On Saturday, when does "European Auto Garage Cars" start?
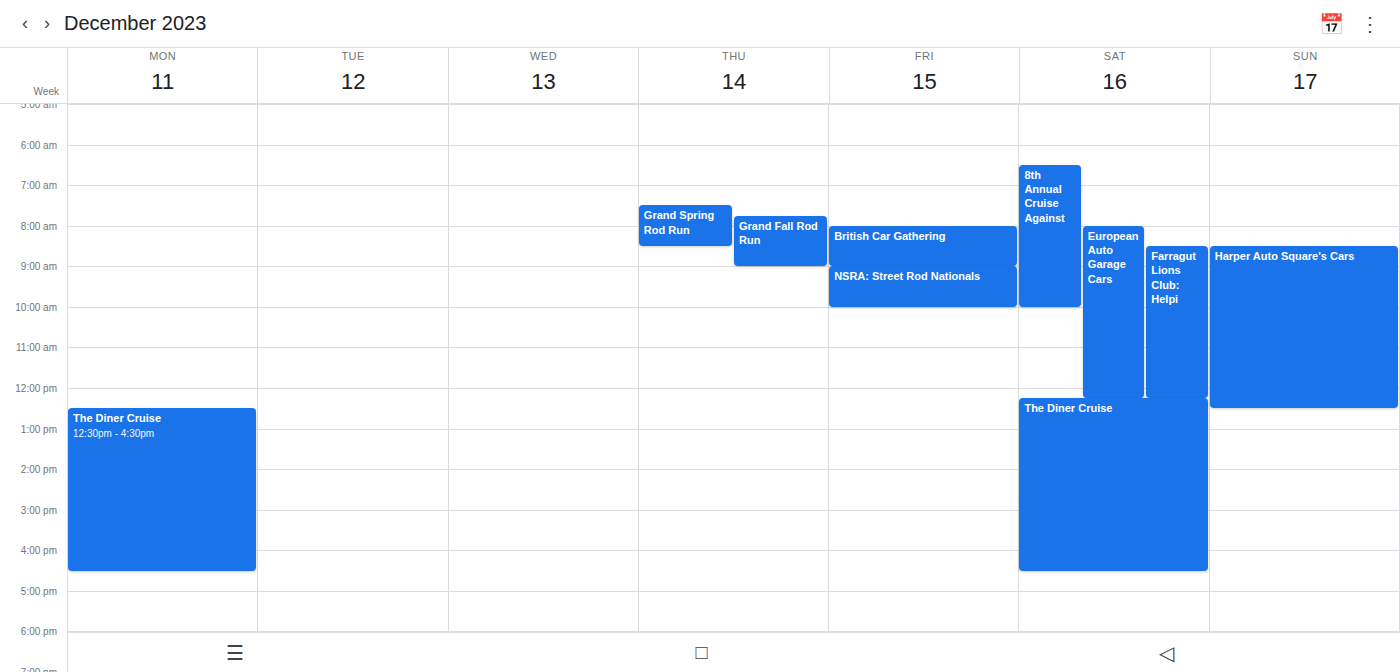
8:00 AM